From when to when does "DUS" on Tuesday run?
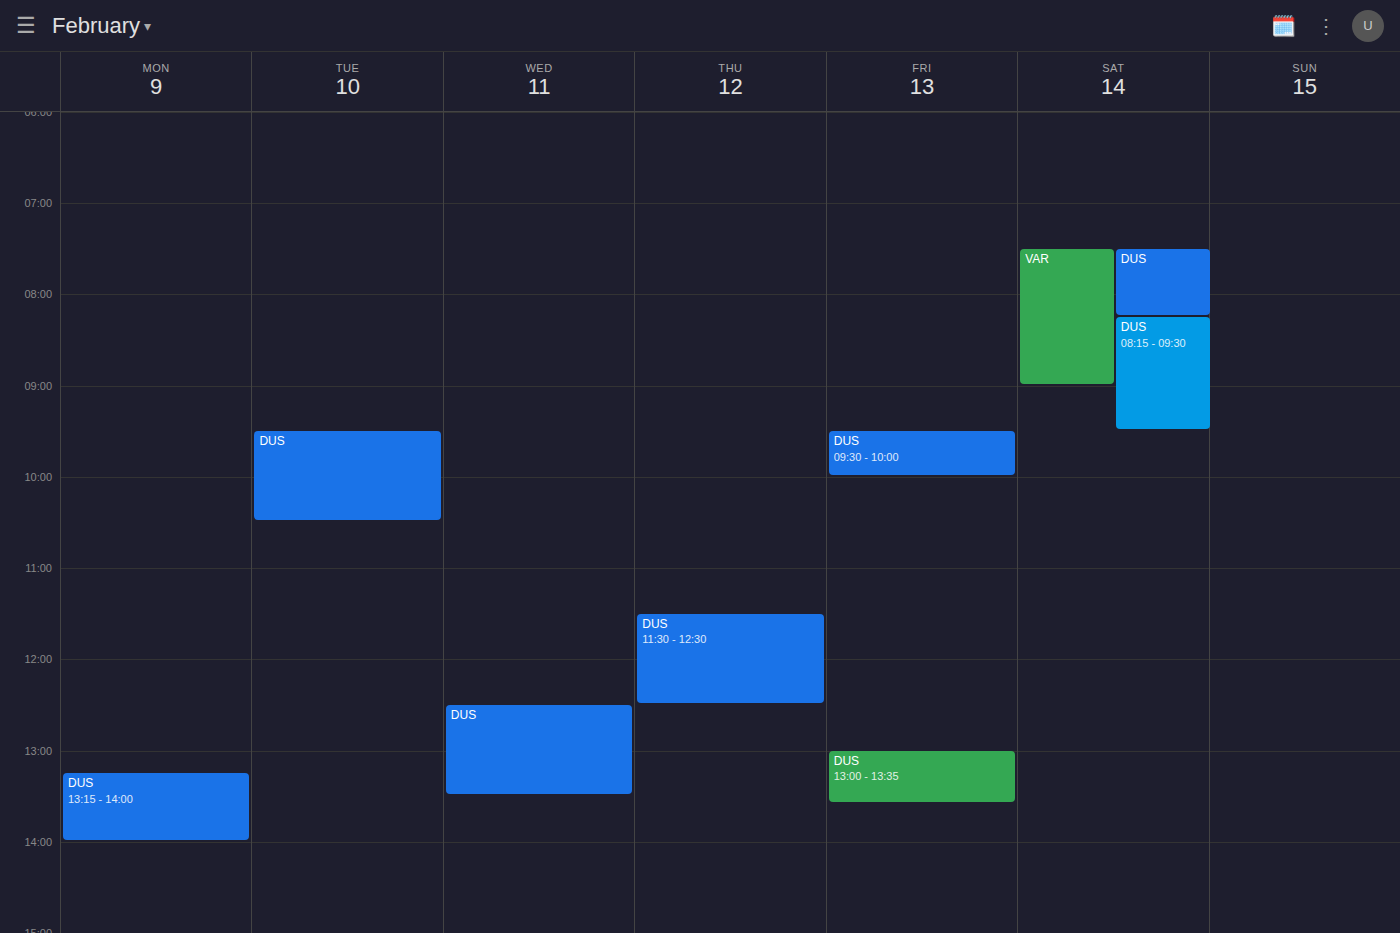
9:30 AM to 10:30 AM